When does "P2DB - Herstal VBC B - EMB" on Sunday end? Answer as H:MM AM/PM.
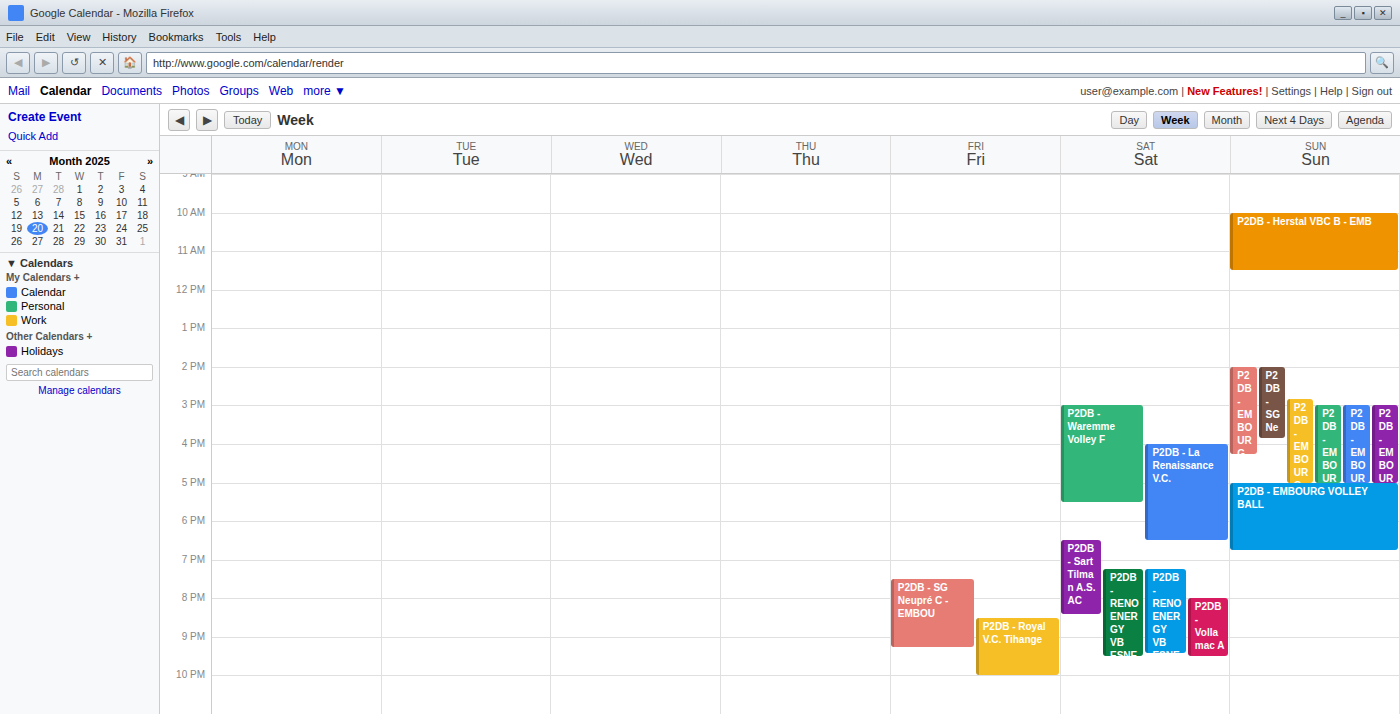
11:30 AM